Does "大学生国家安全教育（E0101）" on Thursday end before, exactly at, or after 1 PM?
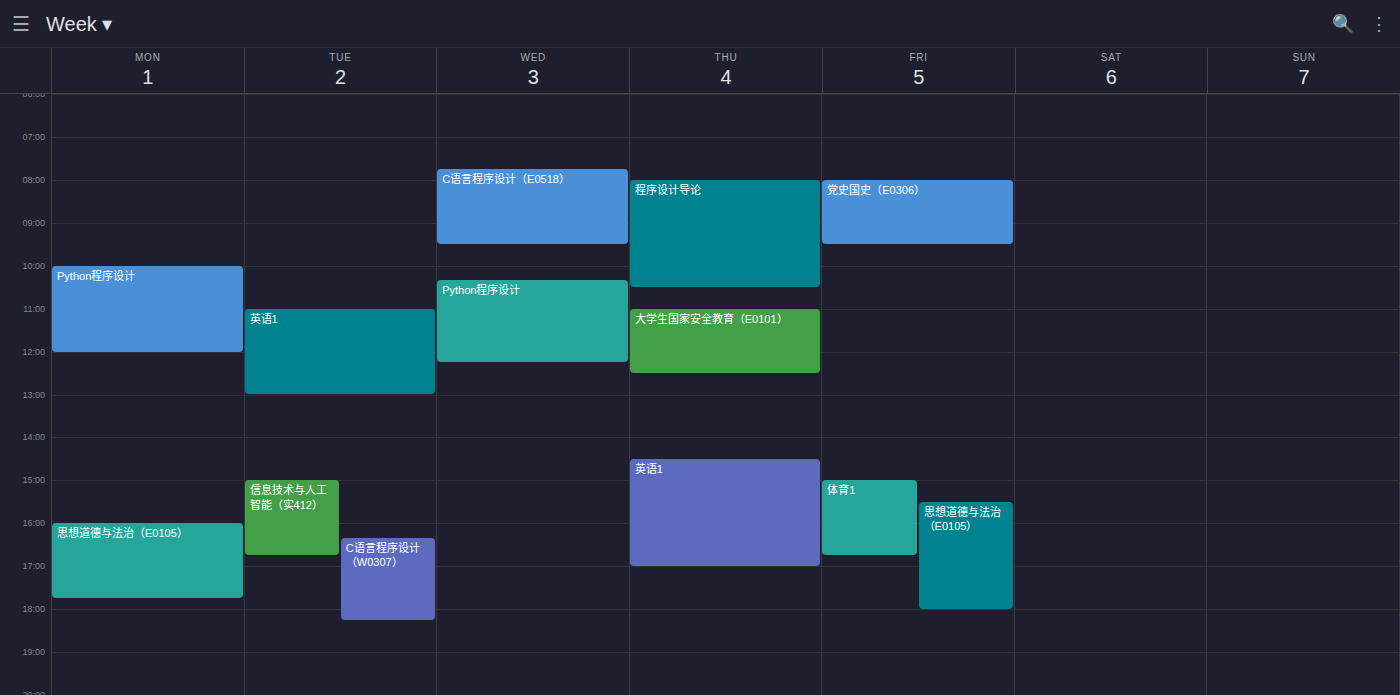
12:30 PM -- before 1 PM, 30 minutes above the 1 PM line.